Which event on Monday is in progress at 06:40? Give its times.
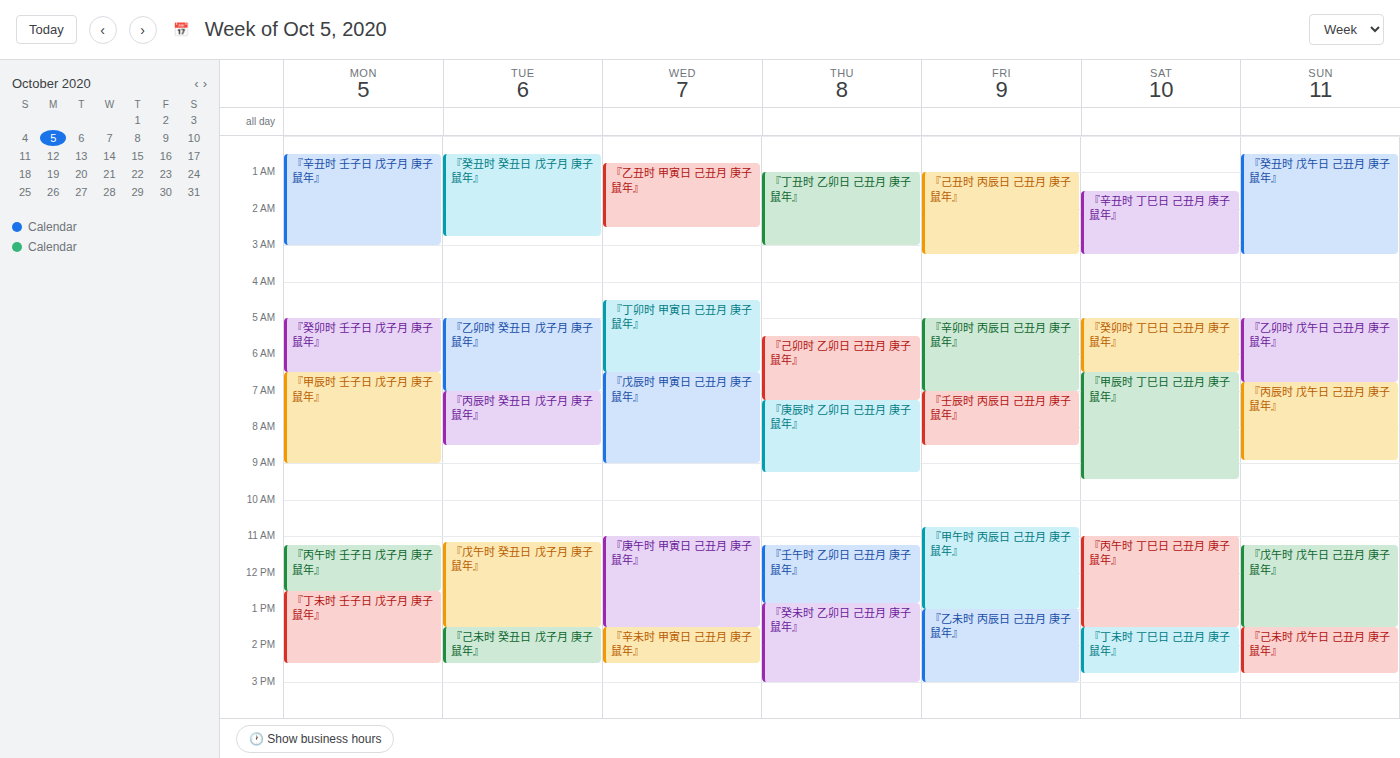
"『甲辰时 壬子日 戊子月 庚子鼠年』", 06:30 to 09:00